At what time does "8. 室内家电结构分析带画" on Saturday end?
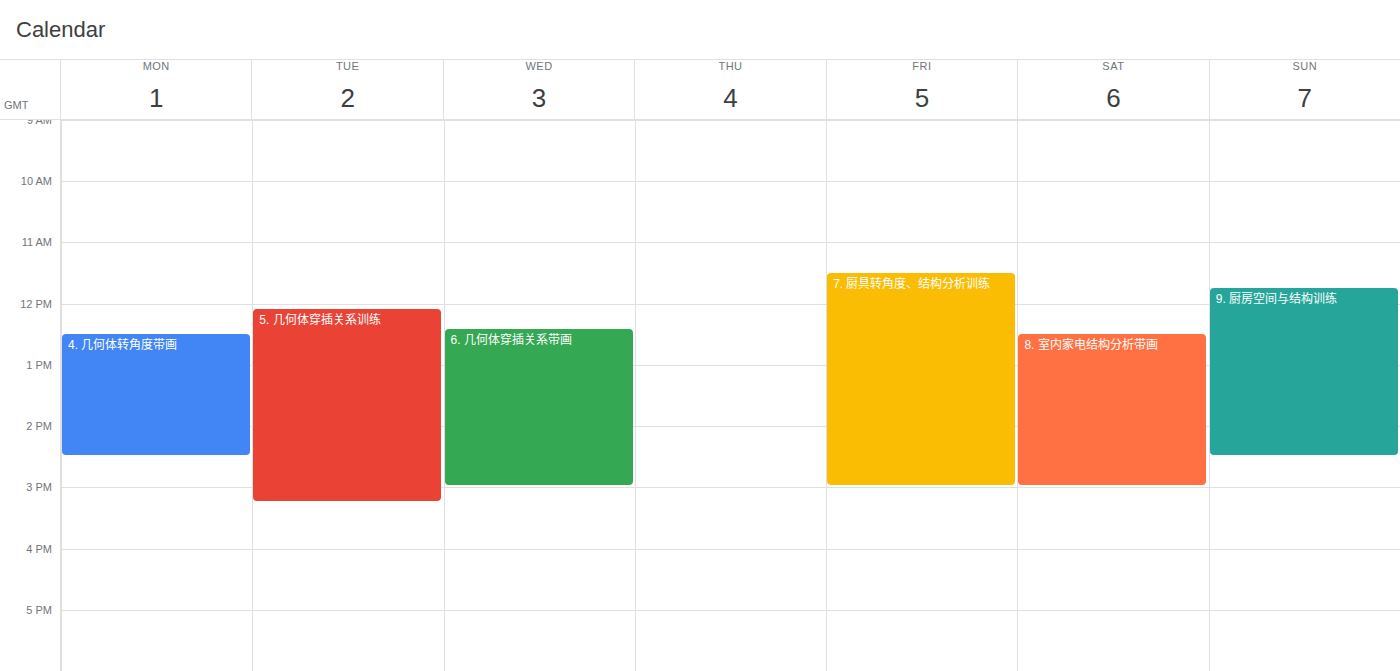
3:00 PM